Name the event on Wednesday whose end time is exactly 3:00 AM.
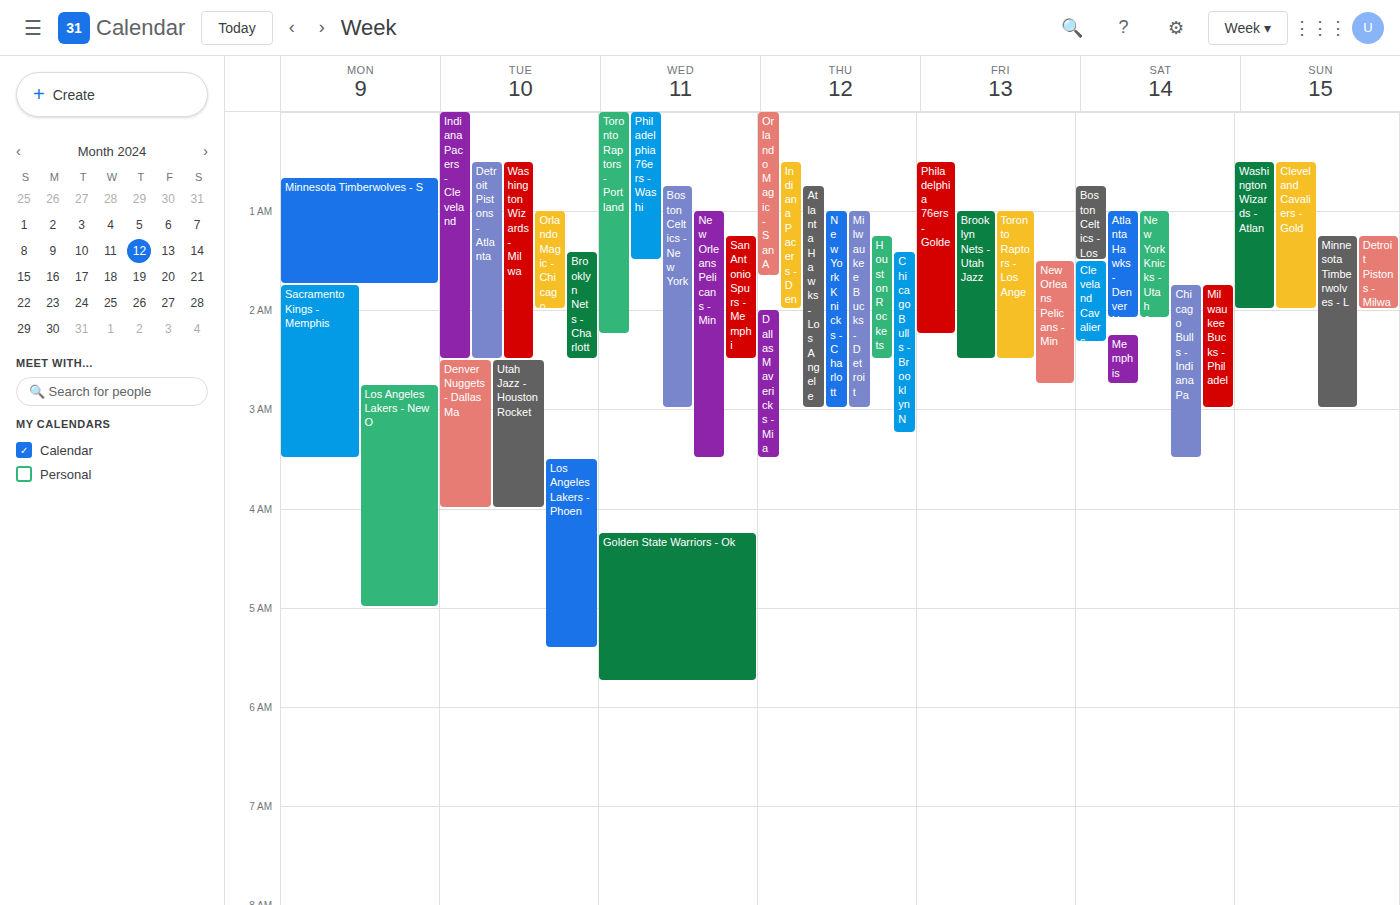
"Boston Celtics - New York"